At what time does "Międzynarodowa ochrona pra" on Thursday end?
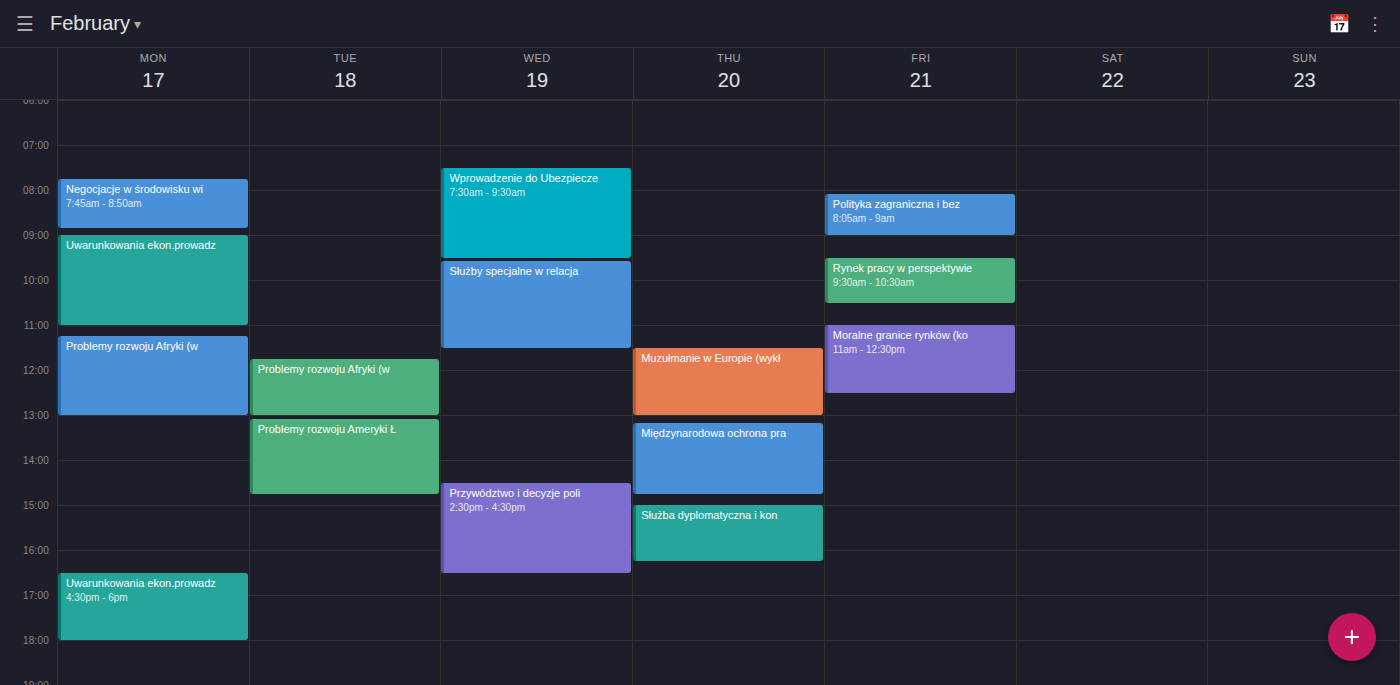
14:45